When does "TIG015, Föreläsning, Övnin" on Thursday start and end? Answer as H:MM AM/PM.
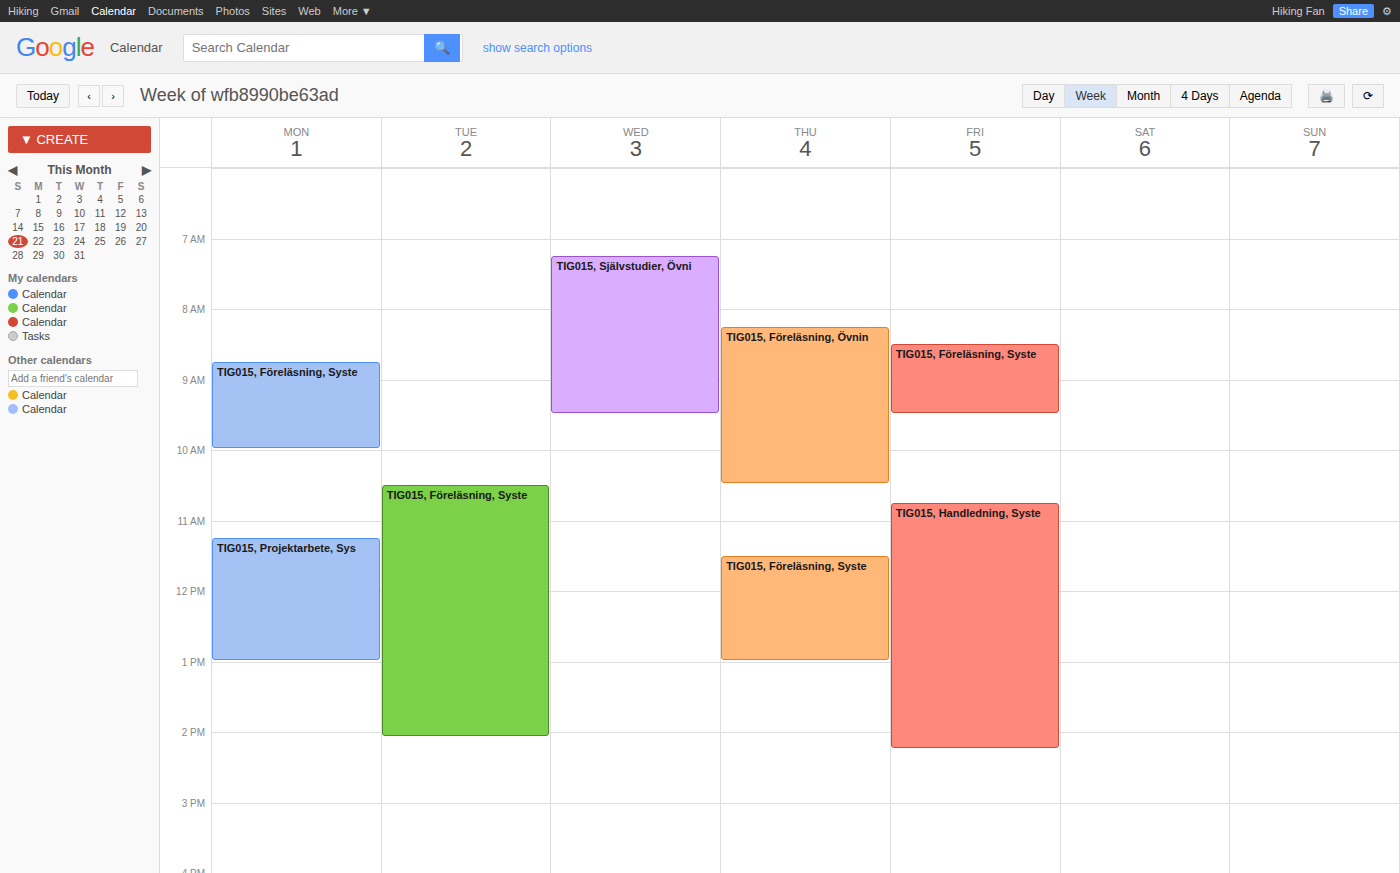
8:15 AM to 10:30 AM